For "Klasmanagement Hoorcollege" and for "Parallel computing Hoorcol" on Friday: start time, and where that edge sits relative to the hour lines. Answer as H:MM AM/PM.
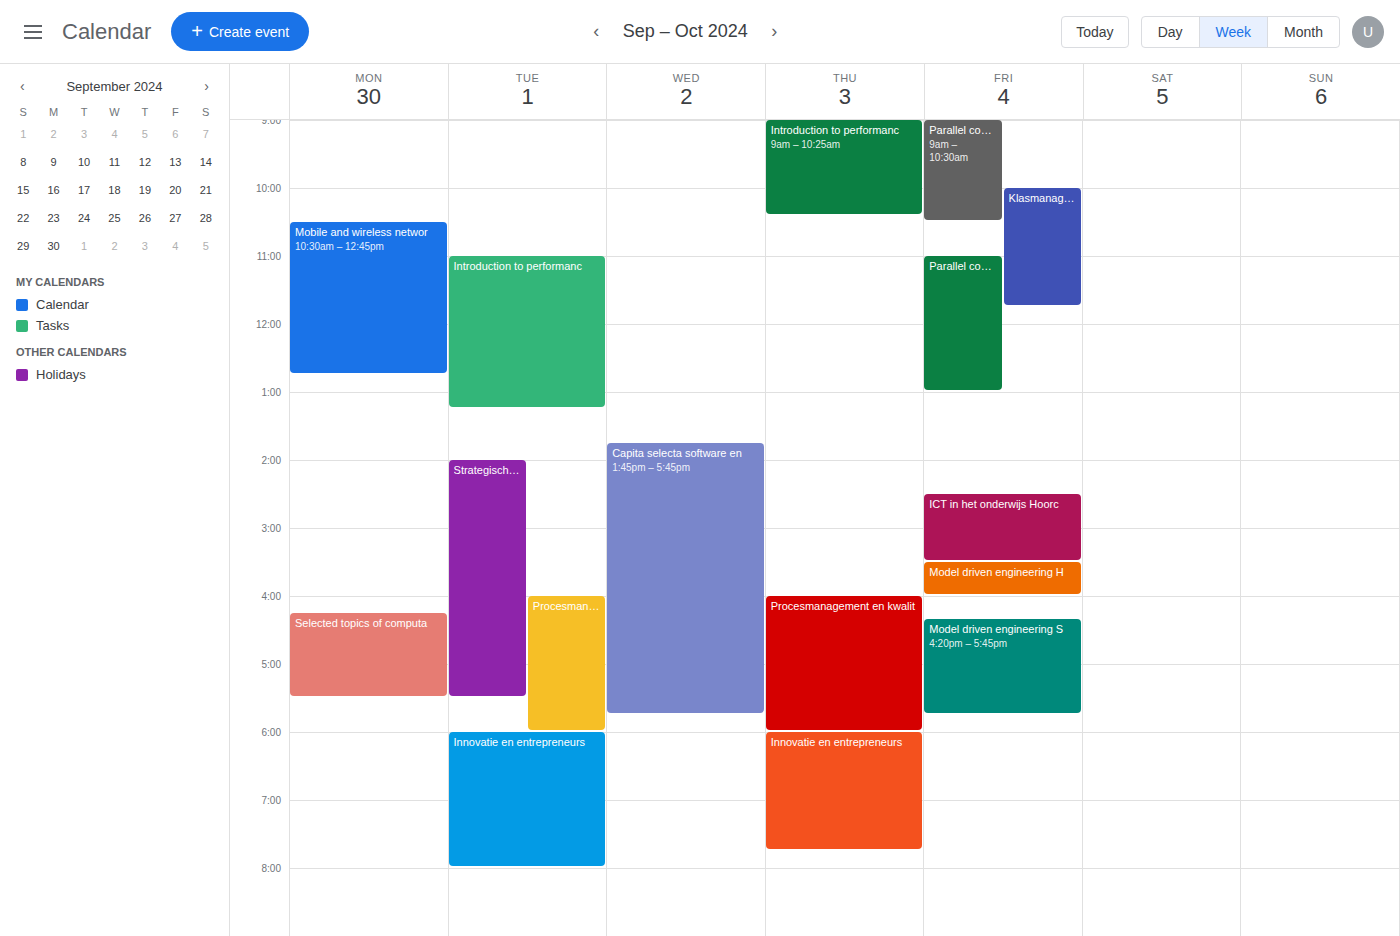
"Klasmanagement Hoorcollege": 10:00 AM, exactly on the 10 AM line. "Parallel computing Hoorcol": 11:00 AM, exactly on the 11 AM line.